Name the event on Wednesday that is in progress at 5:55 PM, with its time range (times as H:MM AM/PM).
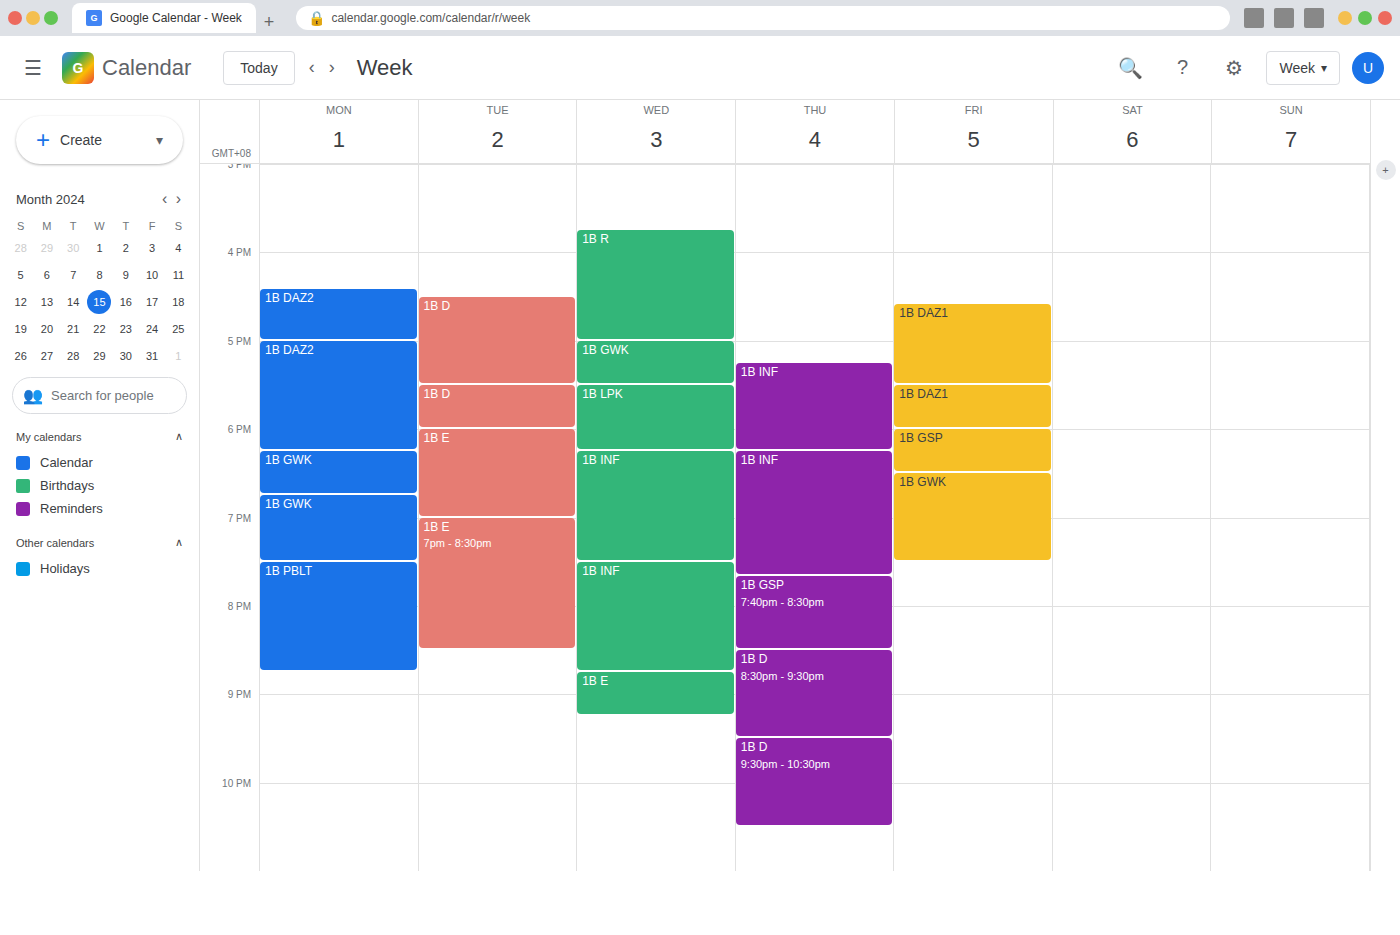
"1B LPK", 5:30 PM to 6:15 PM